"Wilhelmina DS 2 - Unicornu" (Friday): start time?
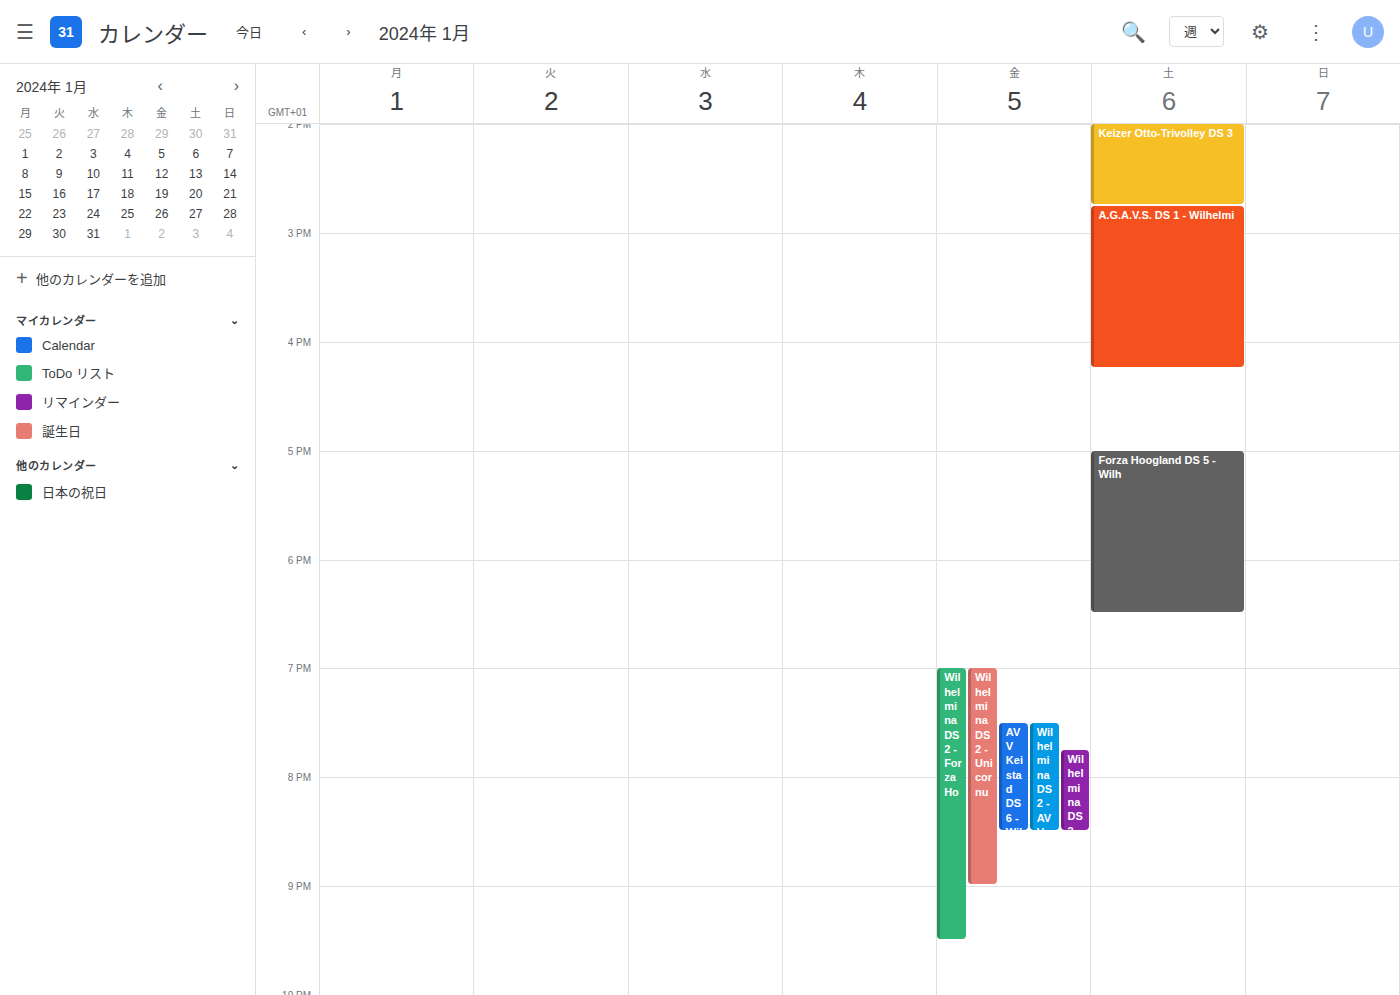
7:00 PM